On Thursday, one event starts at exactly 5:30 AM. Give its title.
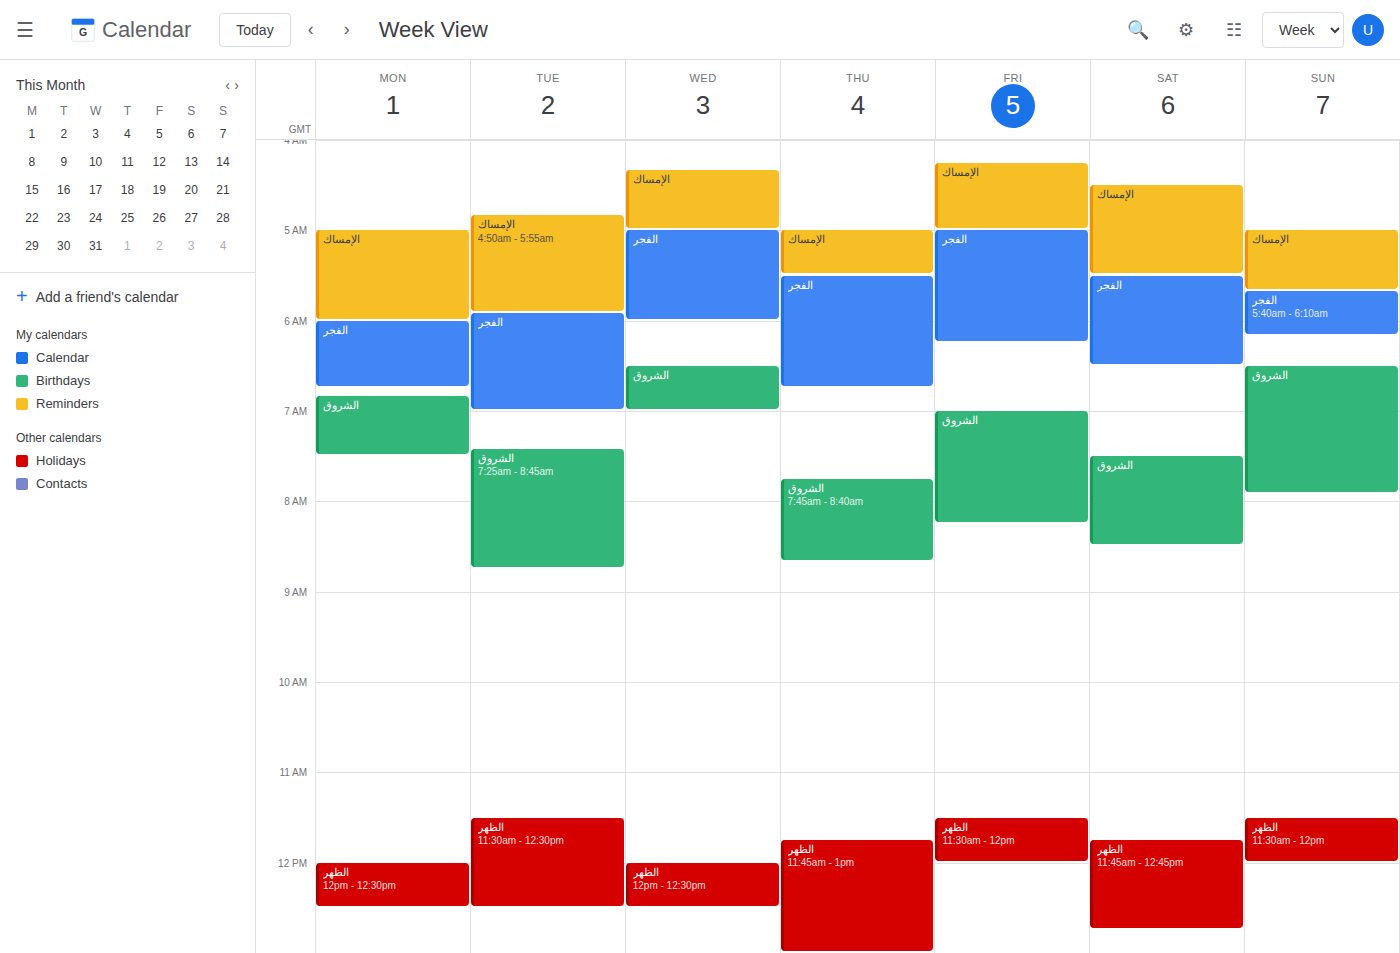
"الفجر"